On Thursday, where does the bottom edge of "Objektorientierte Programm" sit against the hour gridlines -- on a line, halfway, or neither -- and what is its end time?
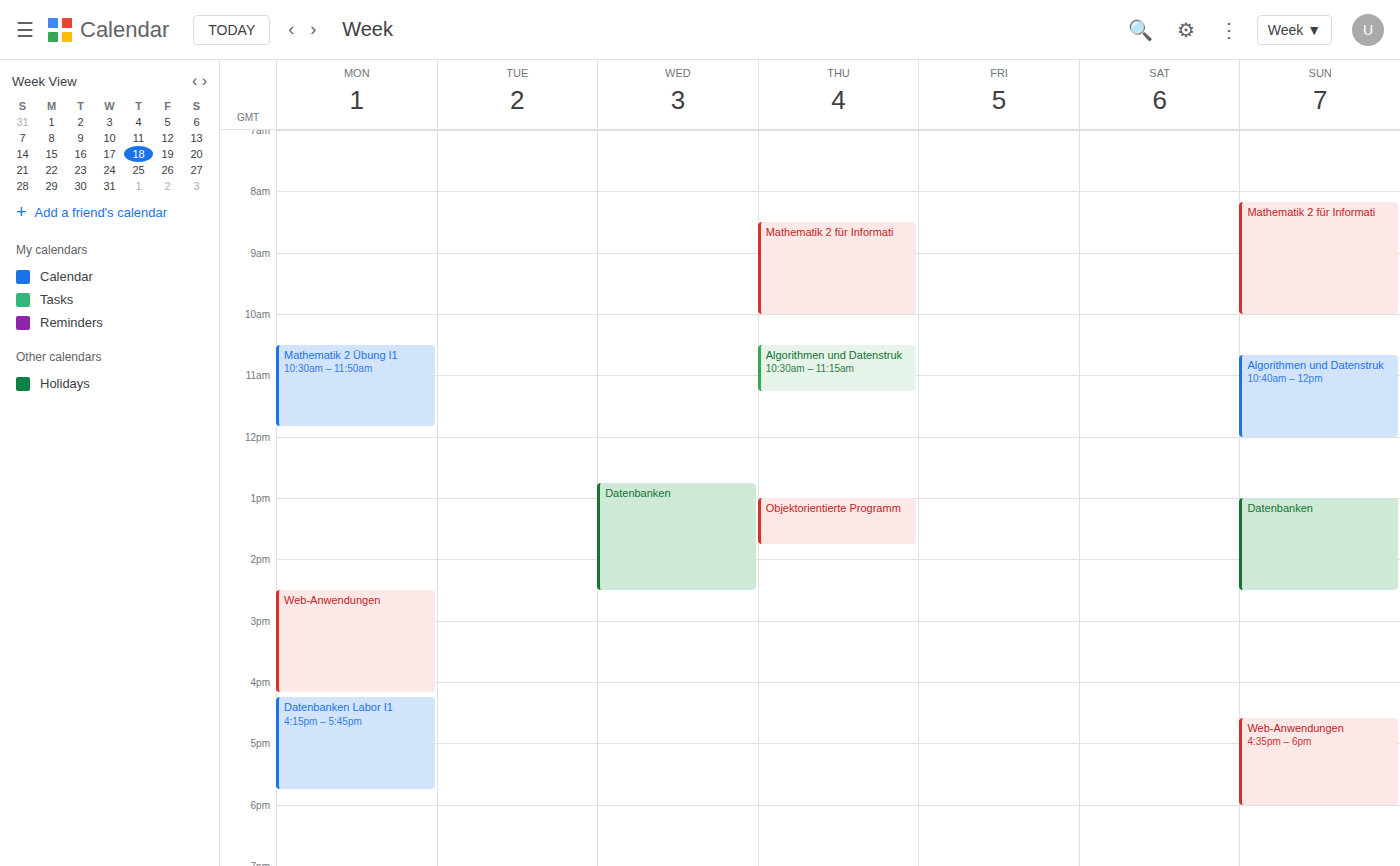
13:45 -- neither: three quarters of the way from the 13:00 line to the 14:00 line.